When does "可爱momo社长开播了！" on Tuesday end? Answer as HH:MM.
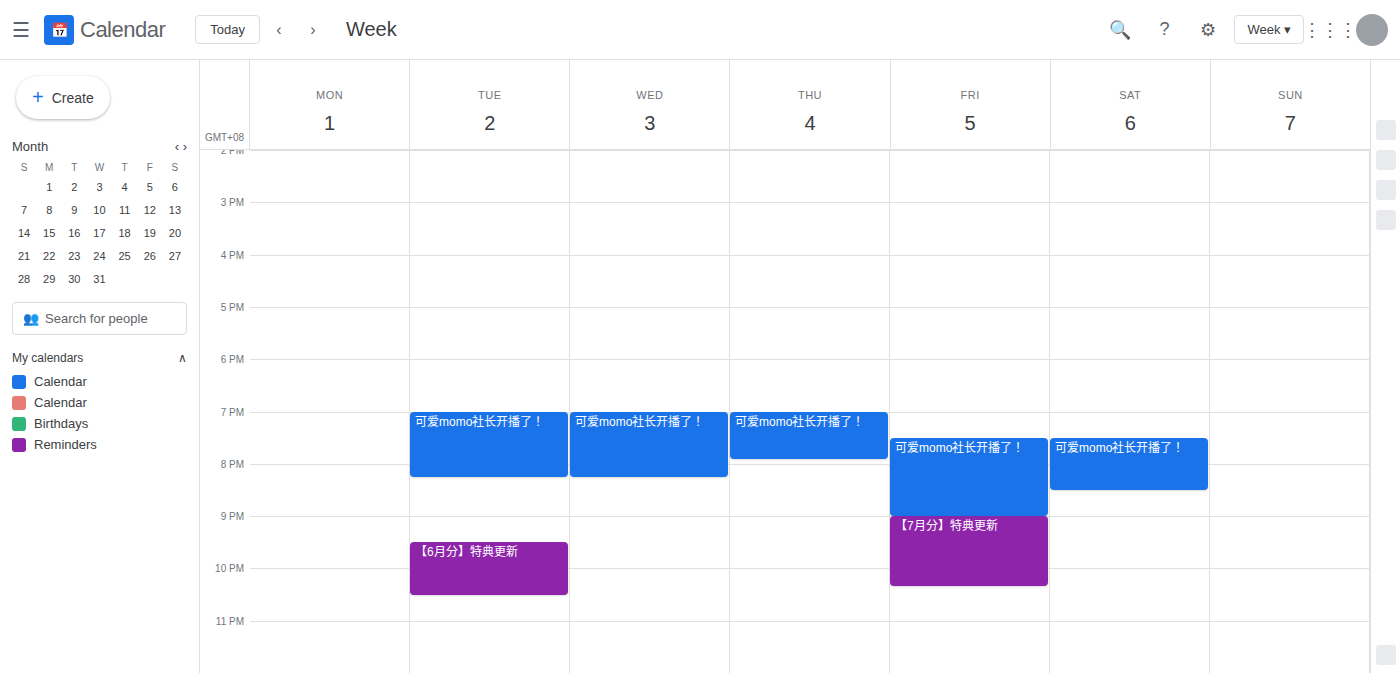
20:15